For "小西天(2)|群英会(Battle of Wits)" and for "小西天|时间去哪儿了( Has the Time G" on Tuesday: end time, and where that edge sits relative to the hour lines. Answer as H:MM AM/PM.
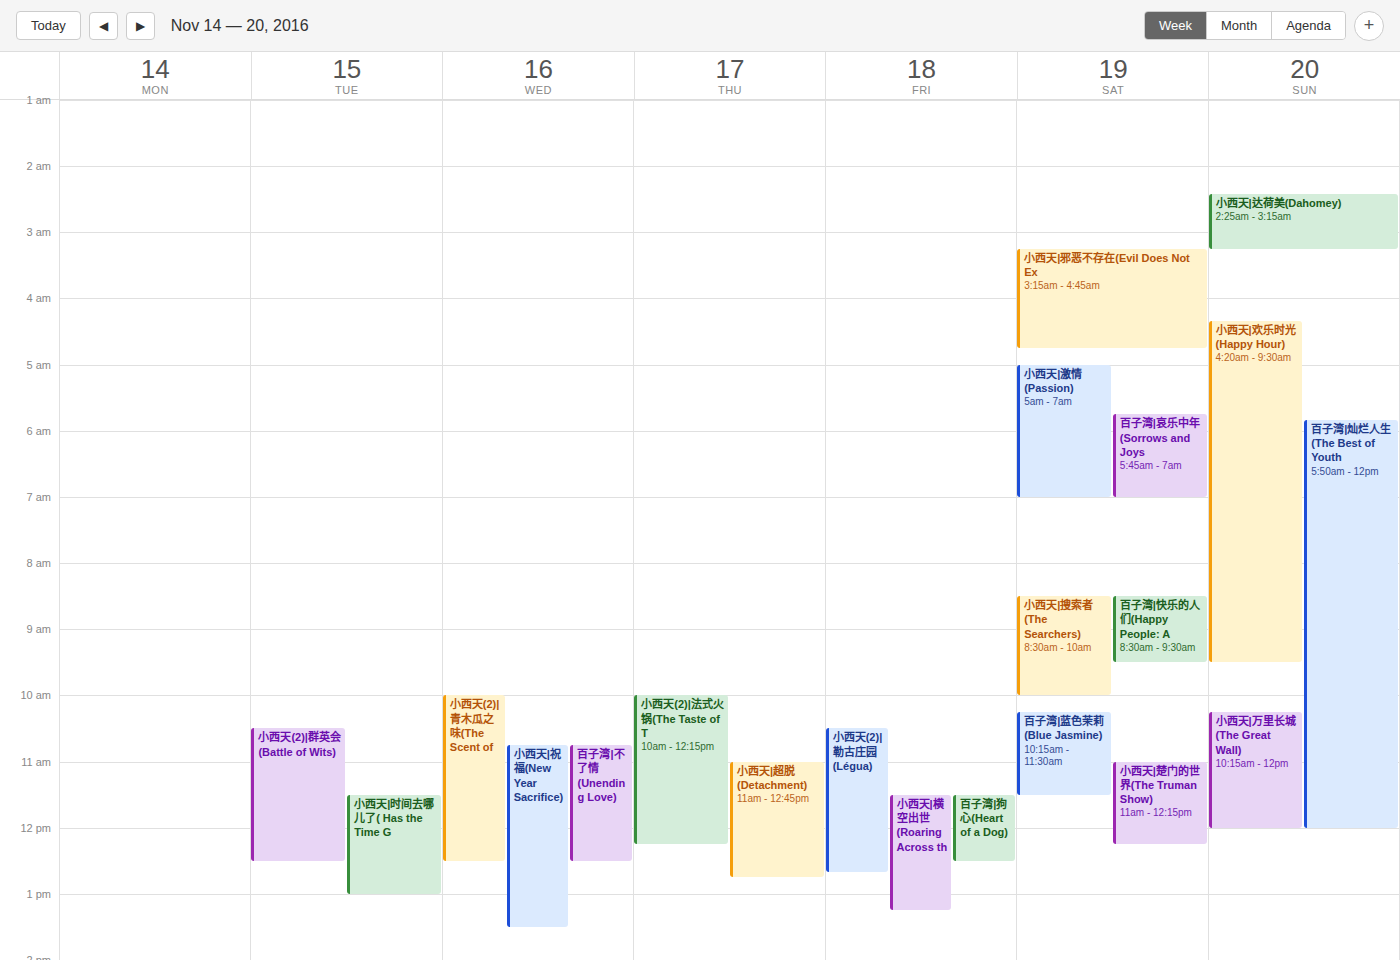
"小西天(2)|群英会(Battle of Wits)": 12:30 PM, halfway between the 12 PM and 1 PM lines. "小西天|时间去哪儿了( Has the Time G": 1:00 PM, exactly on the 1 PM line.